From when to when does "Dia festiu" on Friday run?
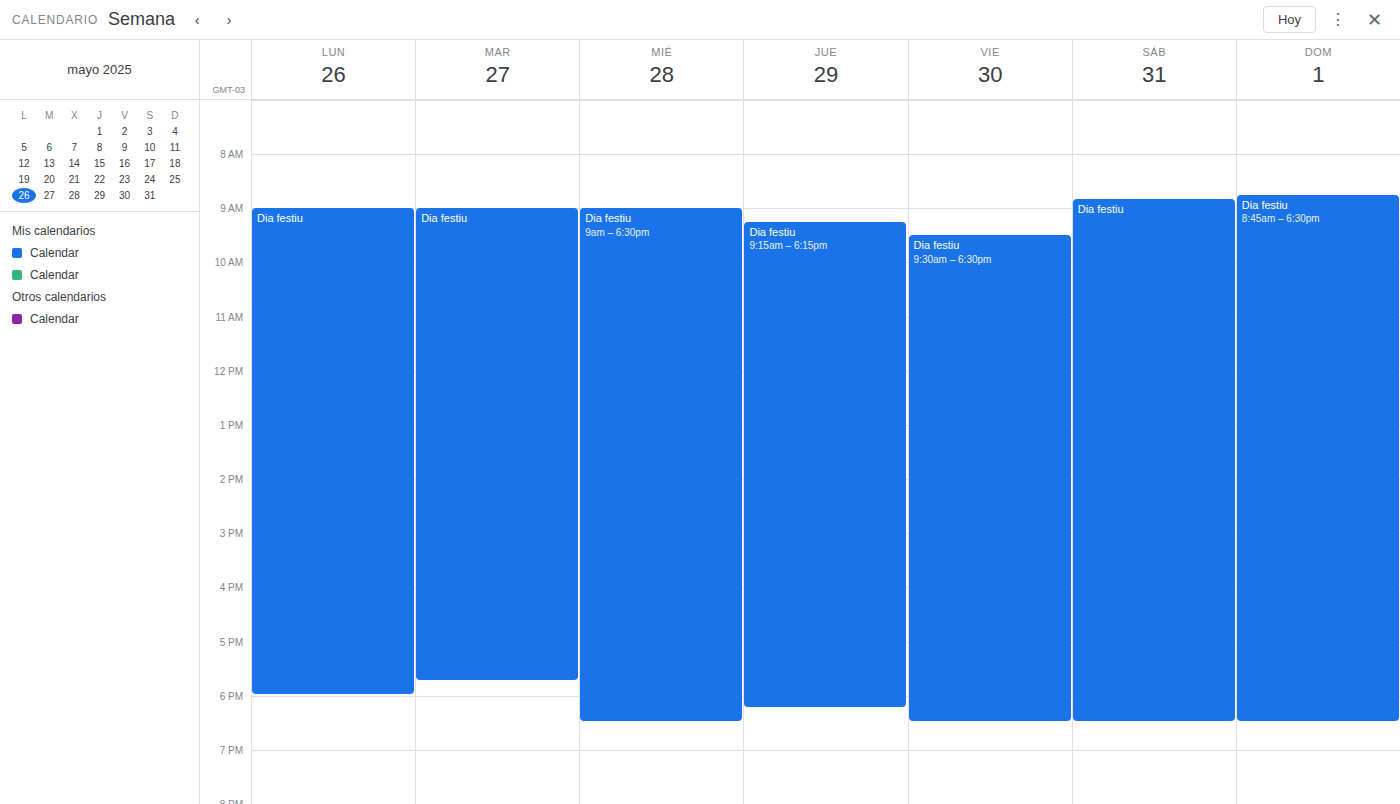
09:30 to 18:30